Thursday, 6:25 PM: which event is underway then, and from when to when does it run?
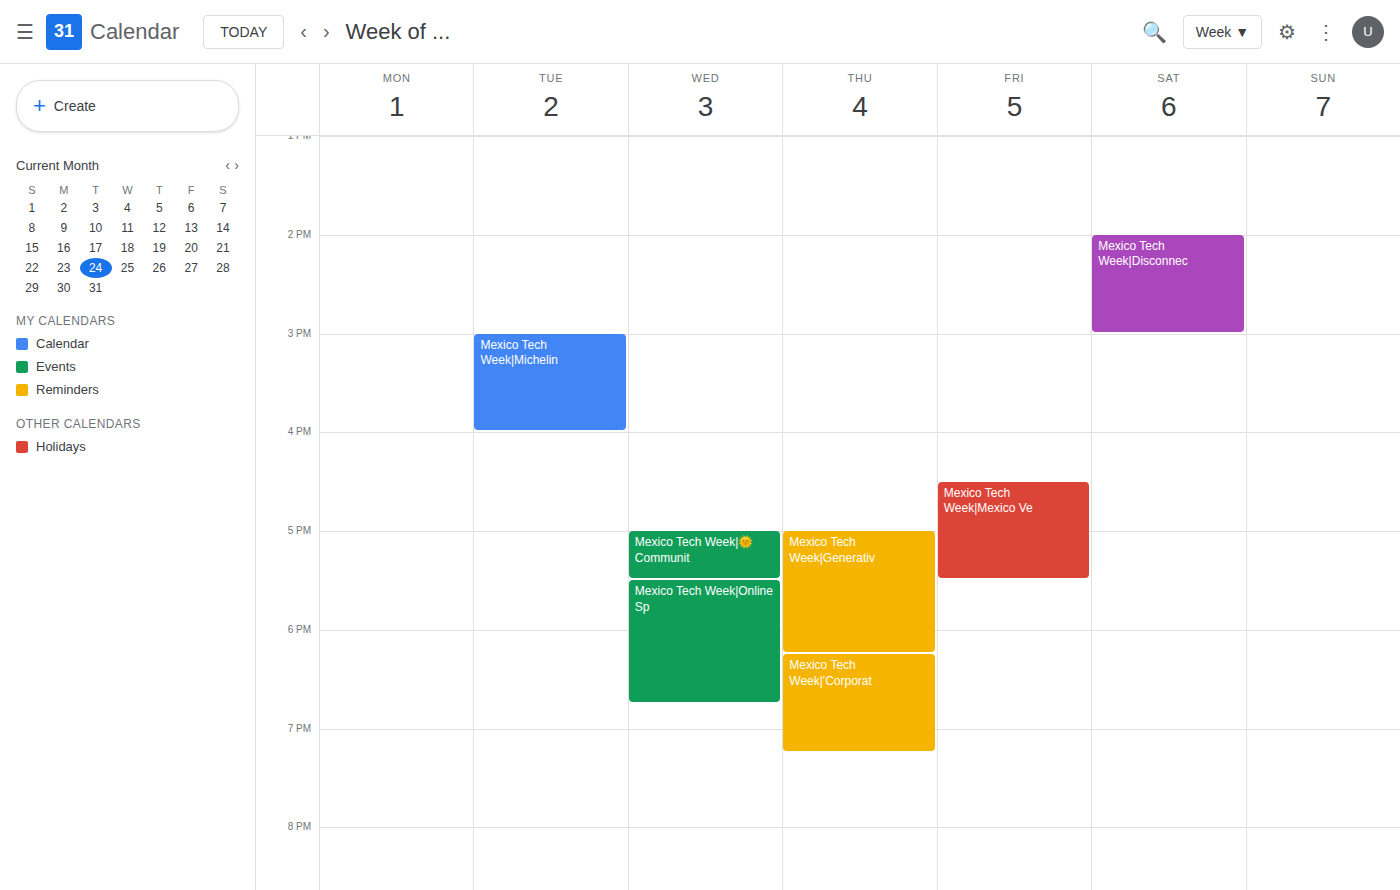
"Mexico Tech Week|'Corporat", 6:15 PM to 7:15 PM